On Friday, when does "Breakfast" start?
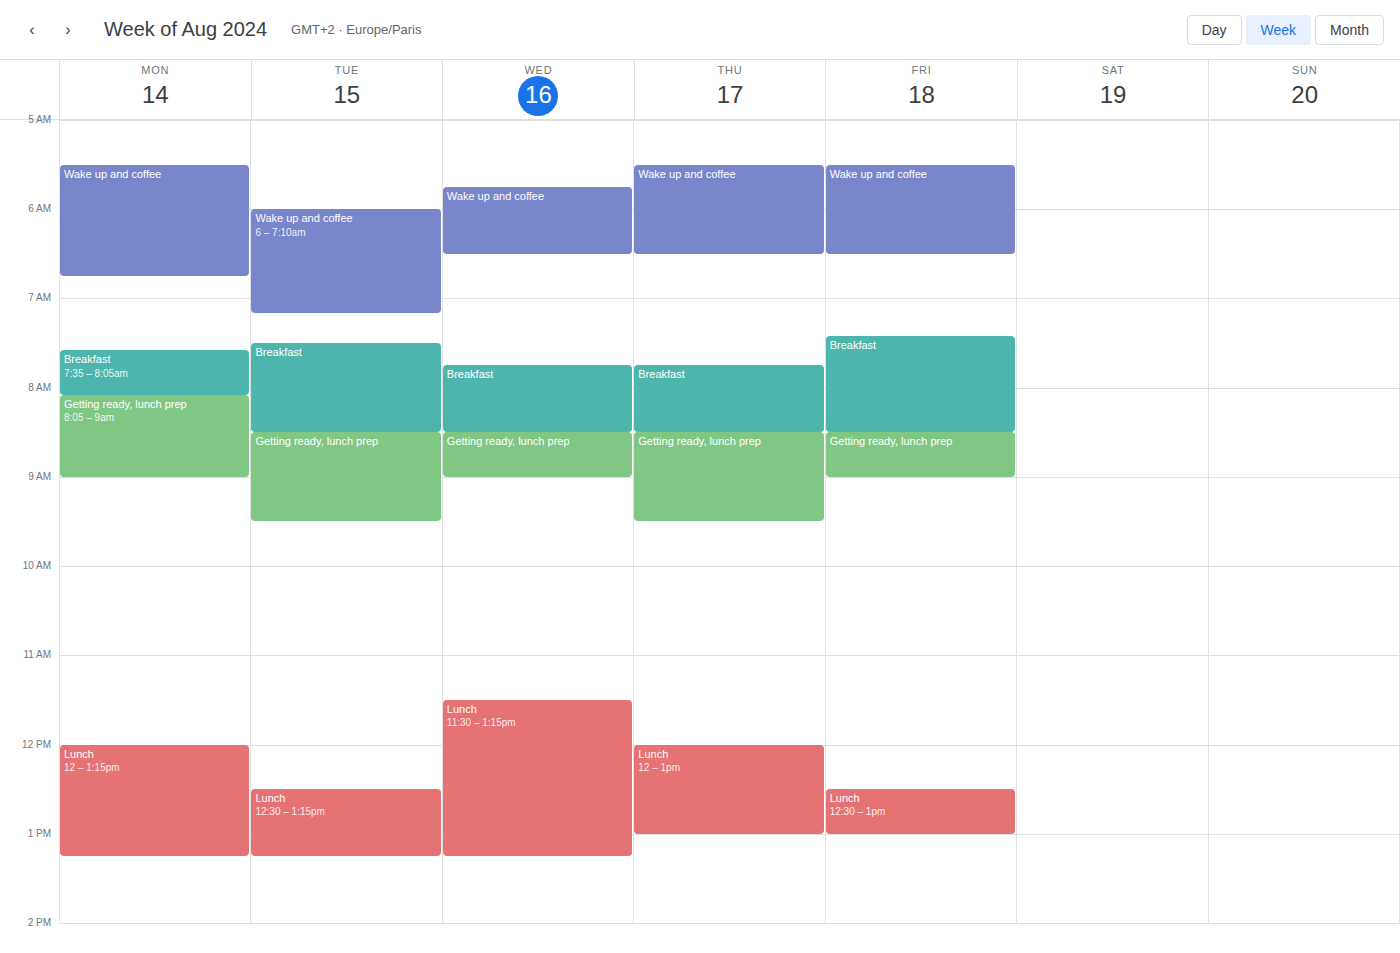
7:25 AM